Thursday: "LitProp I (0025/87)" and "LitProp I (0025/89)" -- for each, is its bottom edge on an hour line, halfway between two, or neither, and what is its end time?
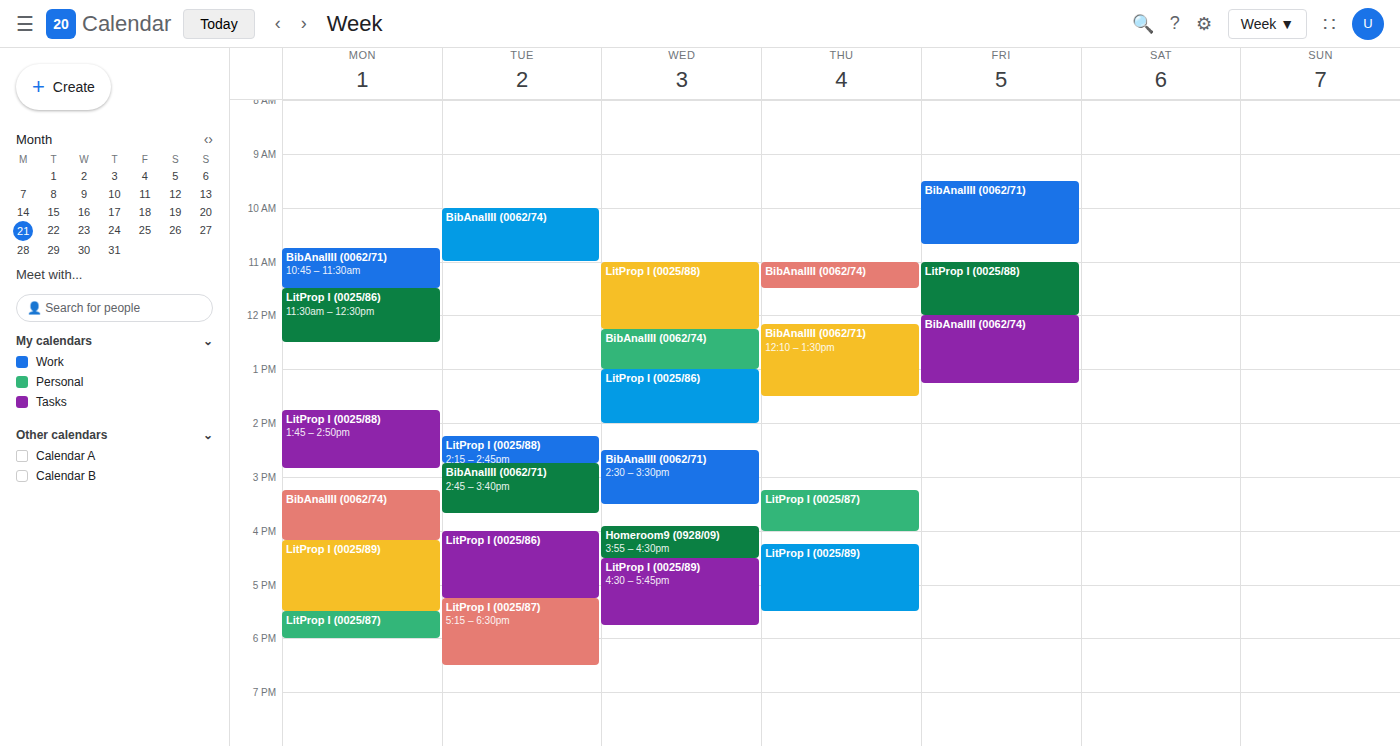
"LitProp I (0025/87)": 4:00 PM, exactly on the 4 PM line. "LitProp I (0025/89)": 5:30 PM, halfway between the 5 PM and 6 PM lines.